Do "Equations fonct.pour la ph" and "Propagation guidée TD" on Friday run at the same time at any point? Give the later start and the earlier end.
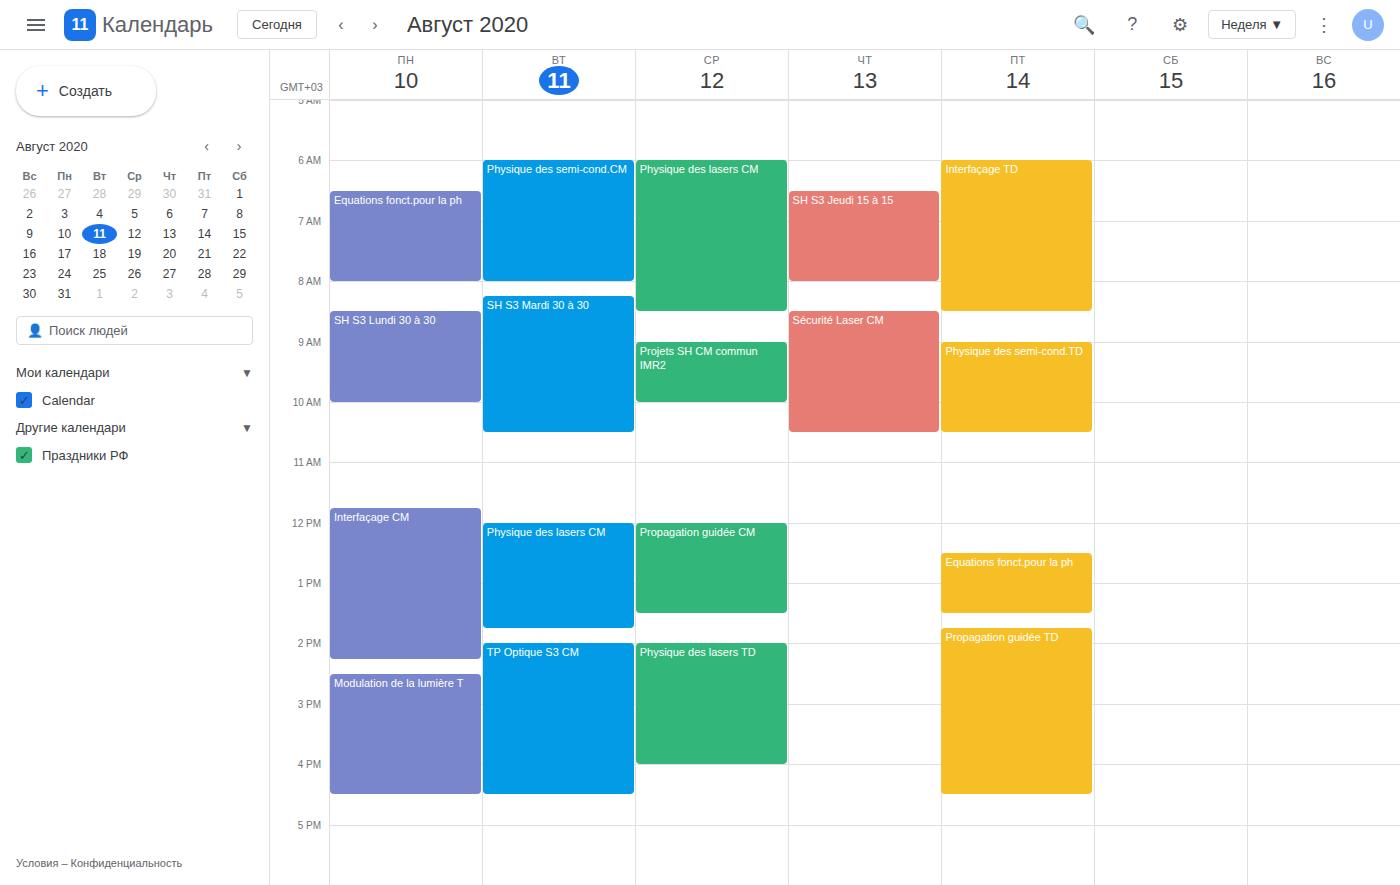
"Equations fonct.pour la ph" ends at 1:30 PM and "Propagation guidée TD" starts at 1:45 PM -- no overlap.